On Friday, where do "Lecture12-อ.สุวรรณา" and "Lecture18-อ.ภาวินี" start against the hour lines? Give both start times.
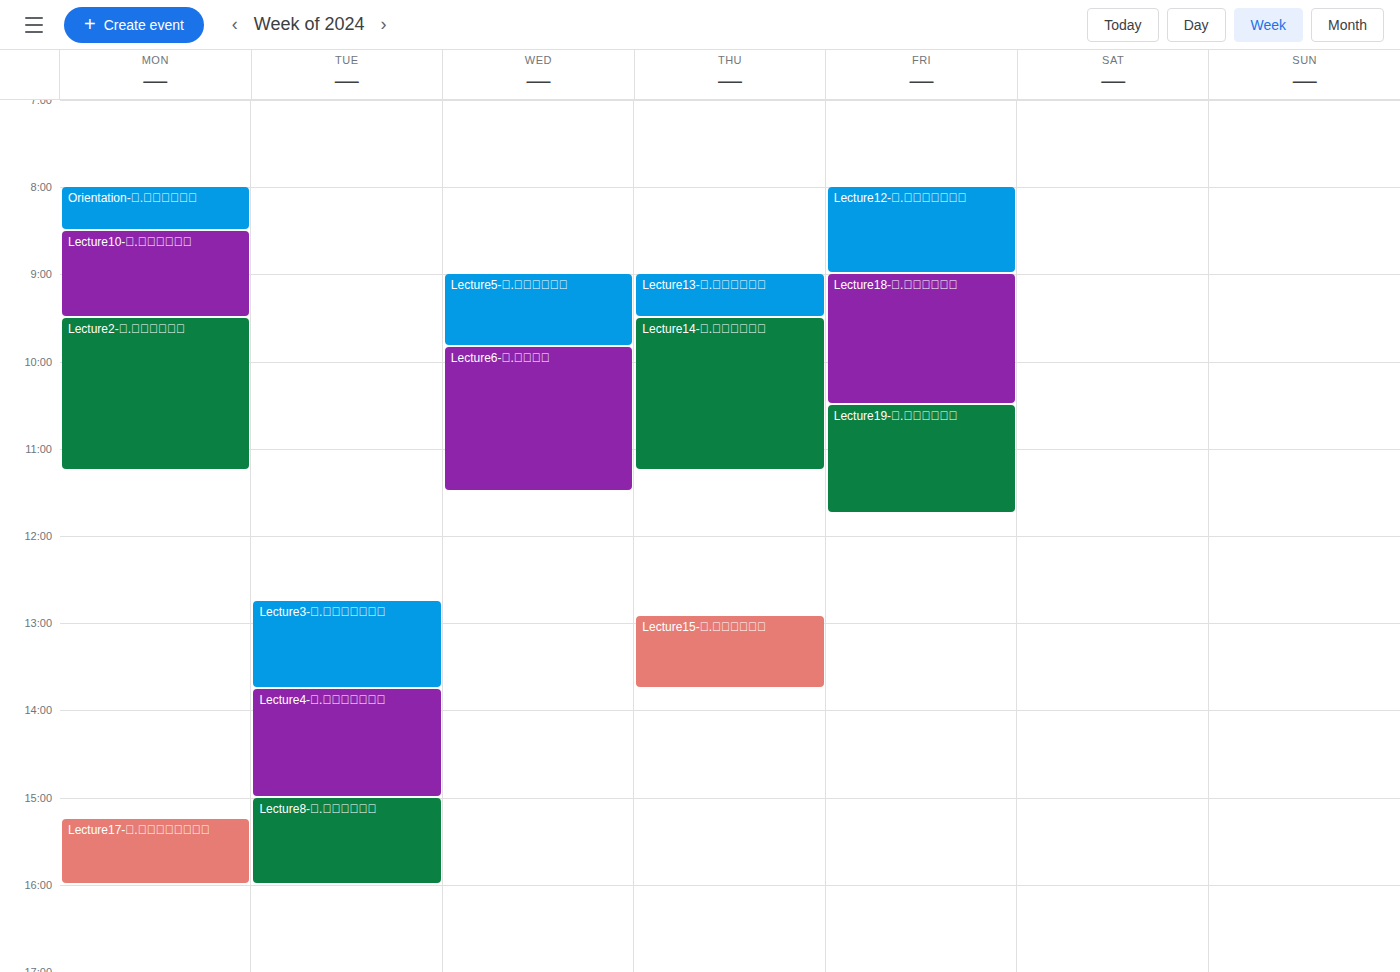
"Lecture12-อ.สุวรรณา": 8:00 AM, exactly on the 8 AM line. "Lecture18-อ.ภาวินี": 9:00 AM, exactly on the 9 AM line.